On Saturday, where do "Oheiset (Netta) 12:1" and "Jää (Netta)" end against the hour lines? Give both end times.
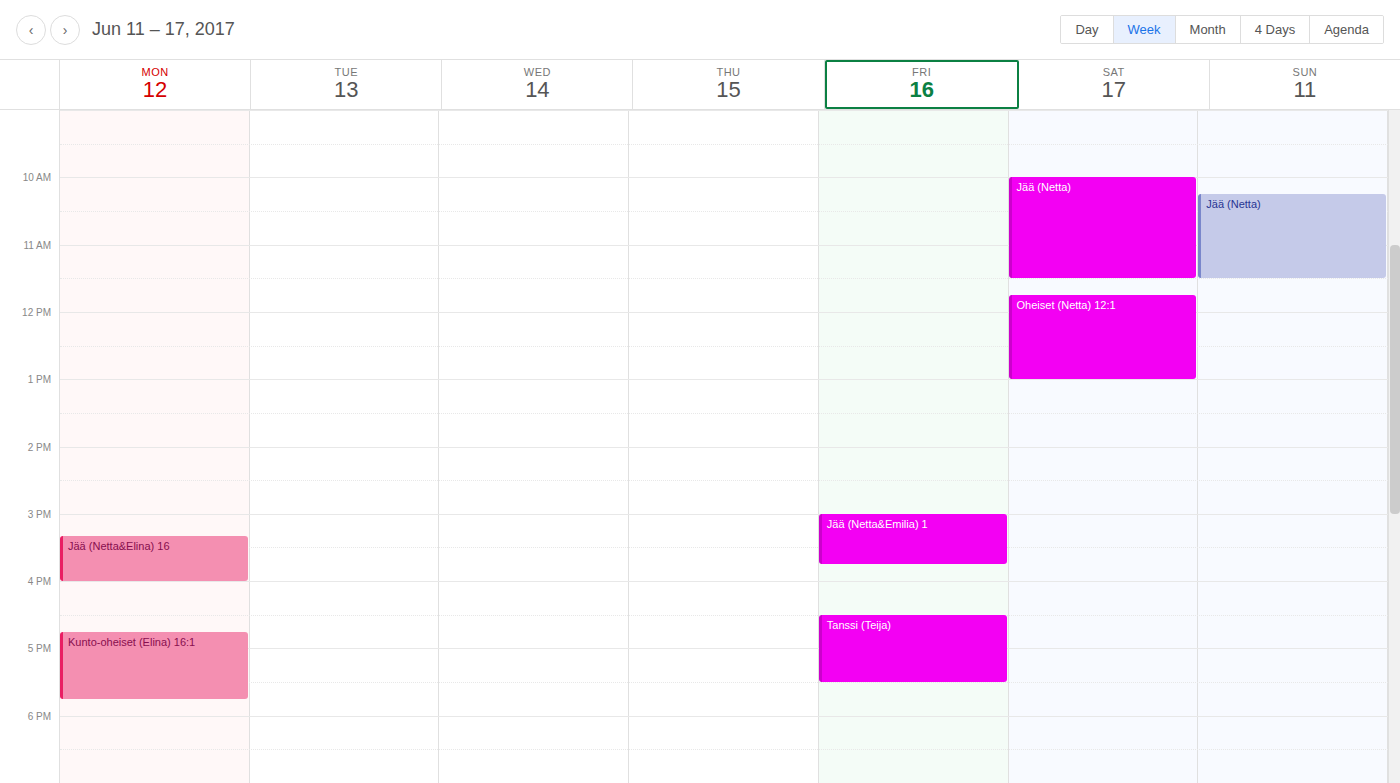
"Oheiset (Netta) 12:1": 1:00 PM, exactly on the 1 PM line. "Jää (Netta)": 11:30 AM, halfway between the 11 AM and 12 PM lines.